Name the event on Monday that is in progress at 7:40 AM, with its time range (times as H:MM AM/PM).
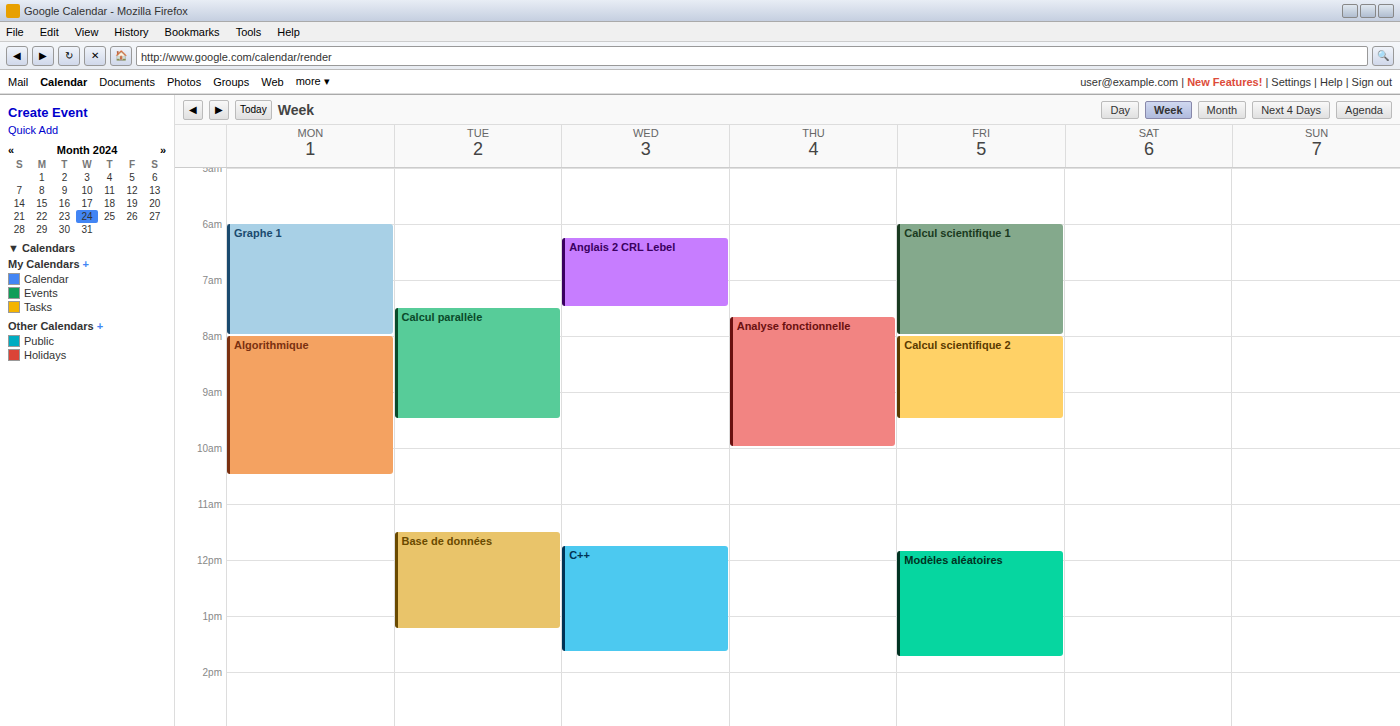
"Graphe 1", 6:00 AM to 8:00 AM